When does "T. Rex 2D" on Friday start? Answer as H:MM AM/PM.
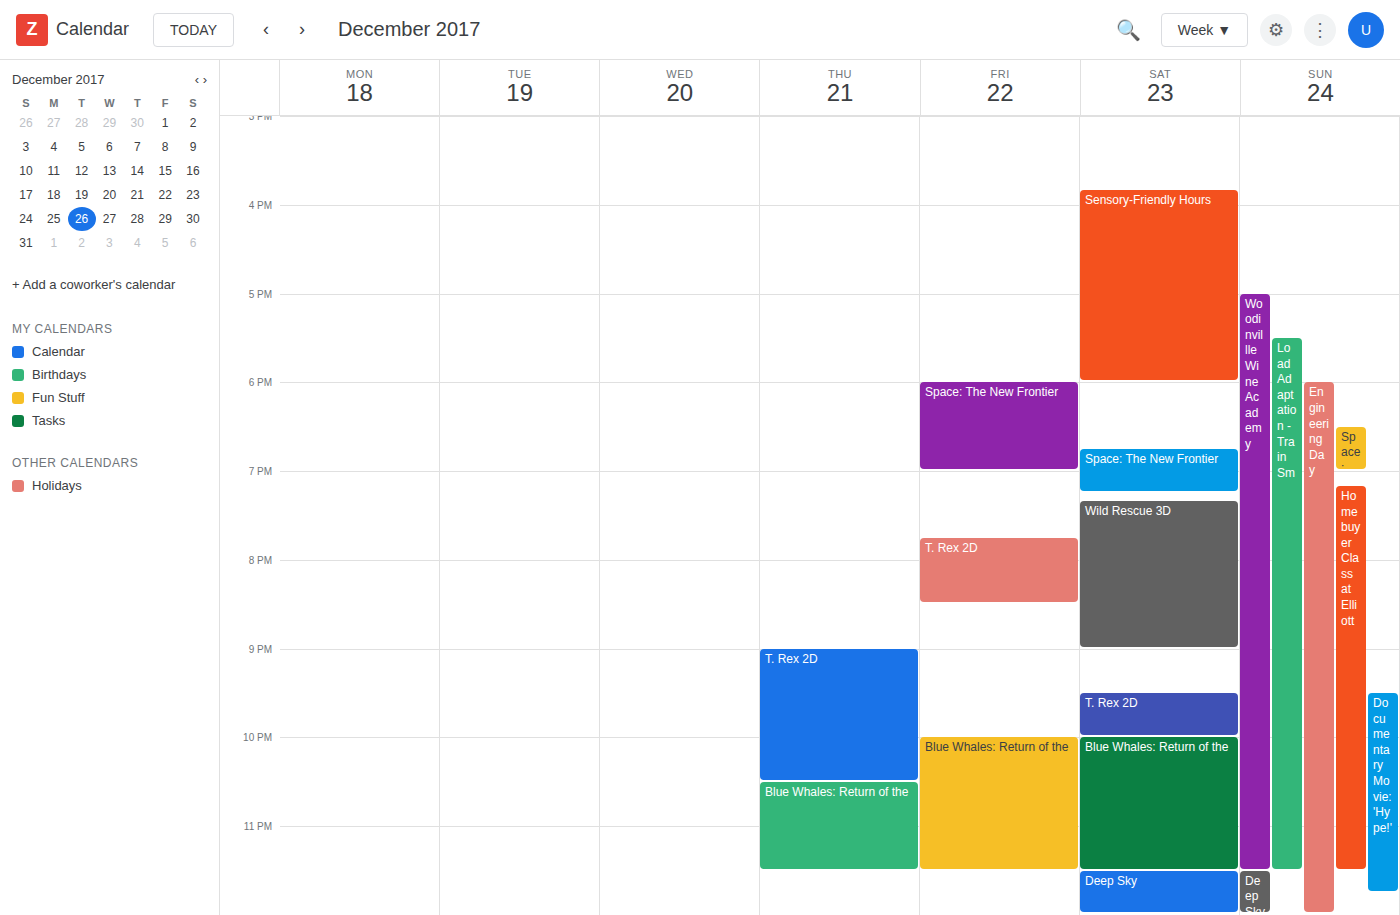
7:45 PM